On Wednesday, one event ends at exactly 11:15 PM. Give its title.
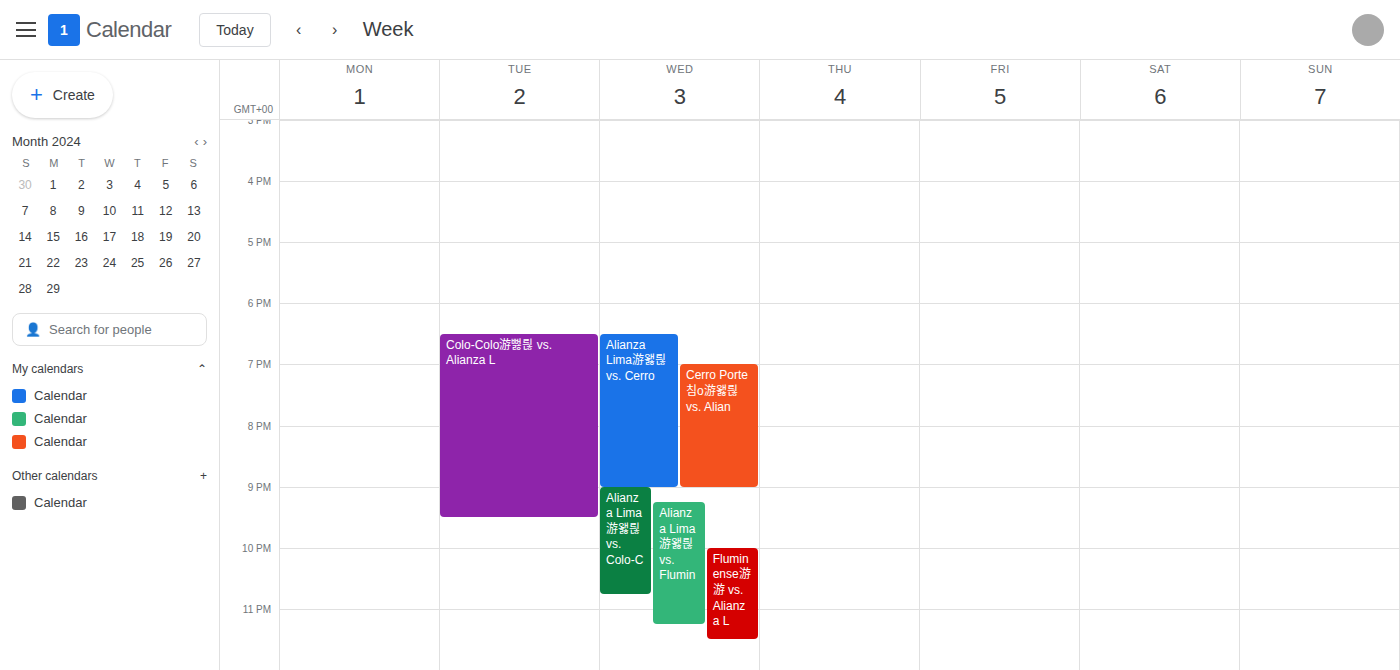
"Alianza Lima游왫릖 vs. Flumin"